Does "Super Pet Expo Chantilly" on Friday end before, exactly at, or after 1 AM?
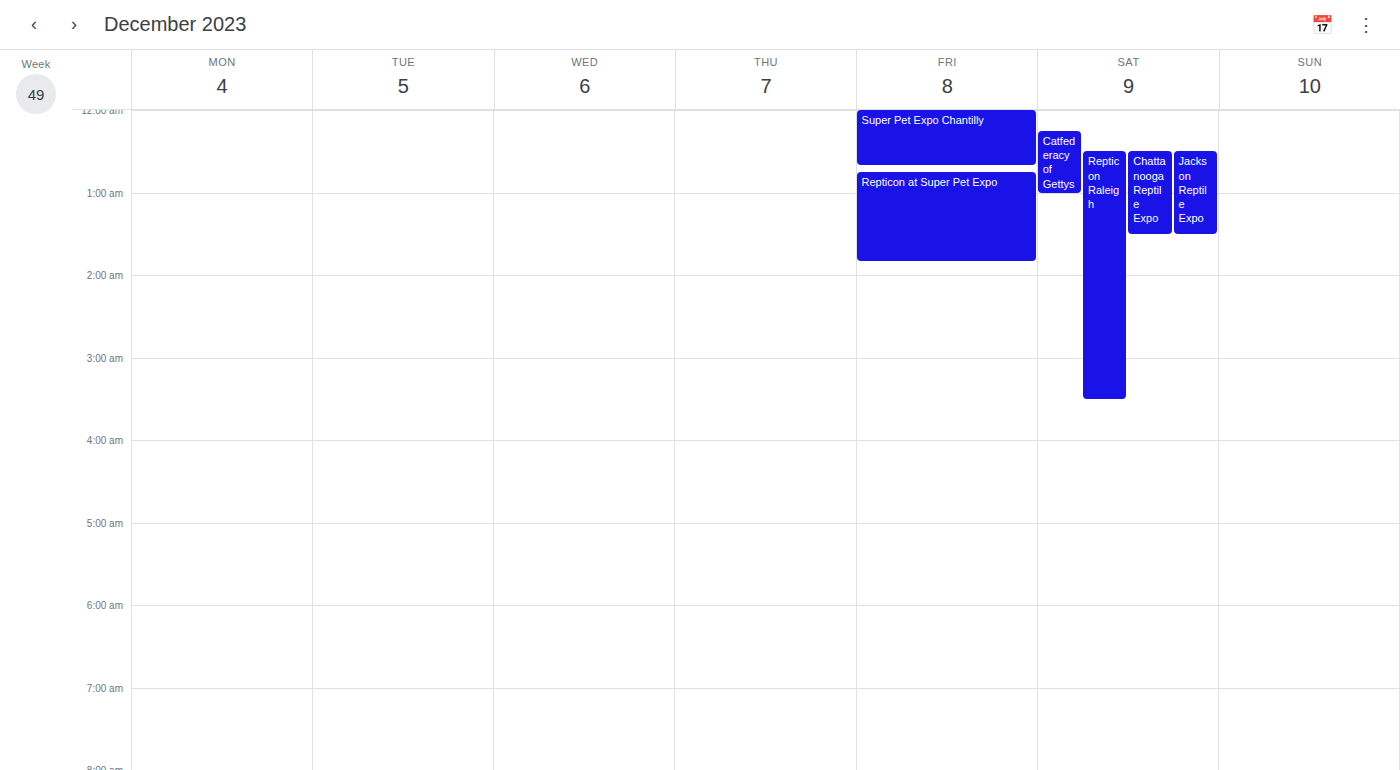
12:40 AM -- before 1 AM, 20 minutes above the 1 AM line.